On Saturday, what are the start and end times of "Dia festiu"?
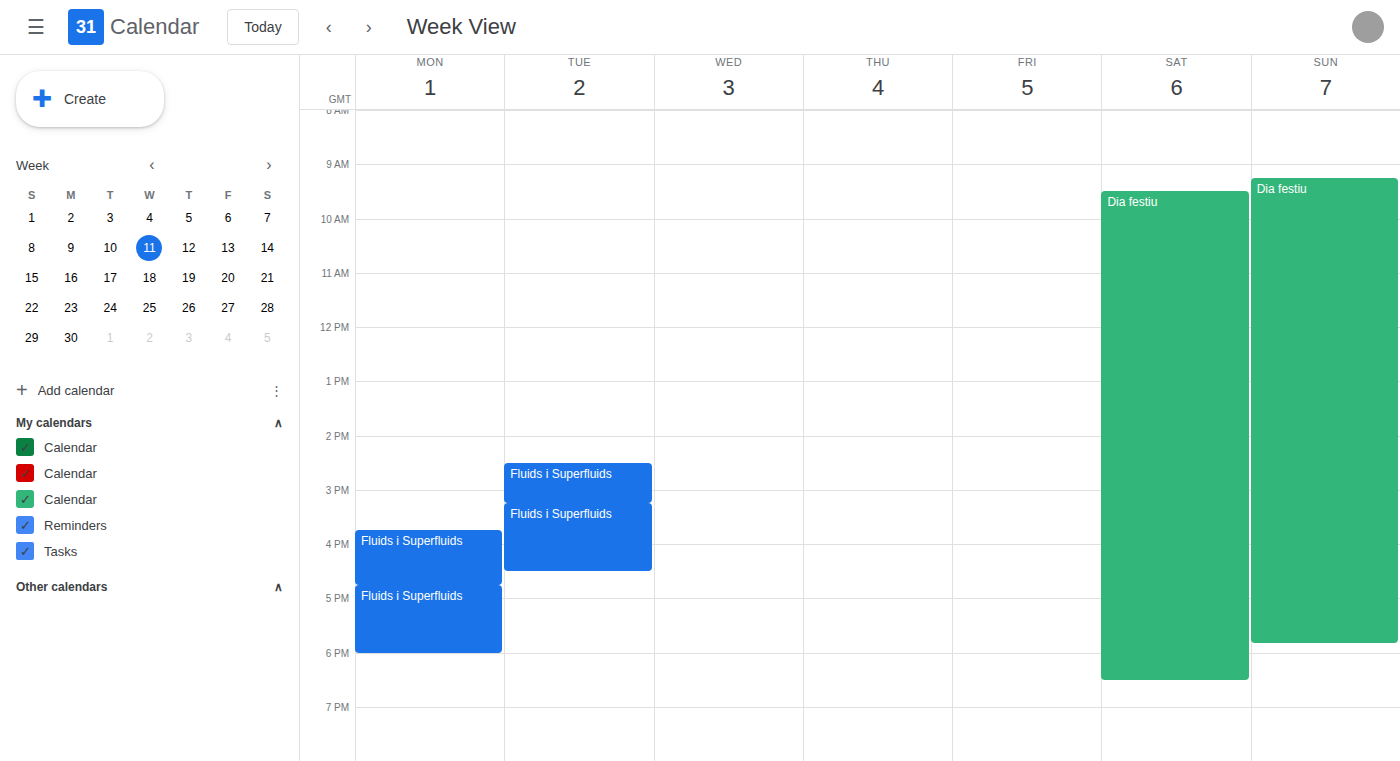
9:30 AM to 6:30 PM